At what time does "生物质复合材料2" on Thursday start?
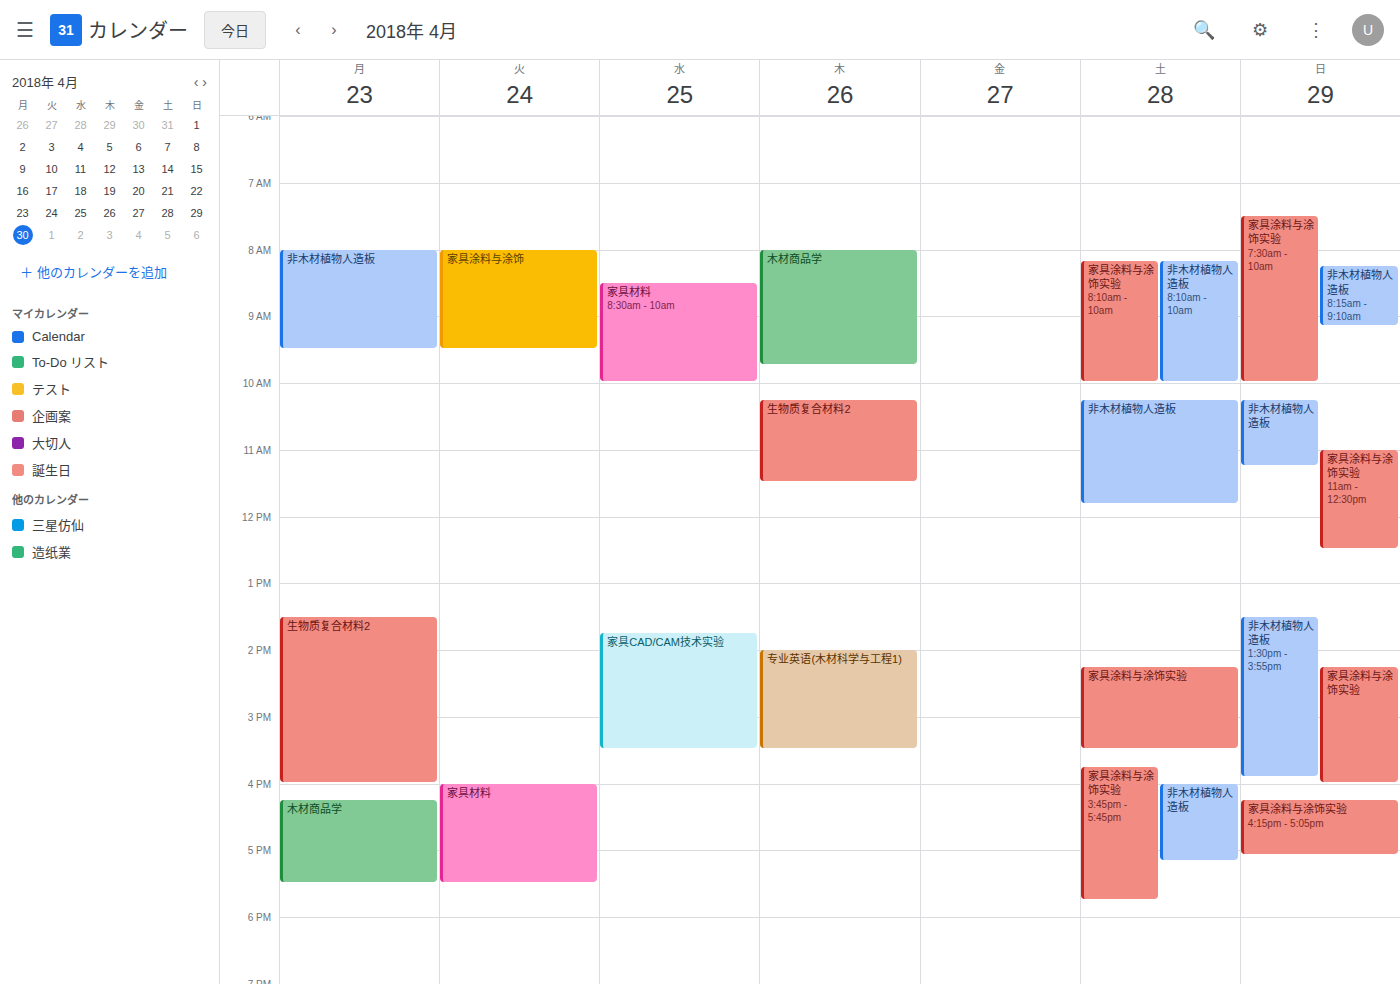
10:15